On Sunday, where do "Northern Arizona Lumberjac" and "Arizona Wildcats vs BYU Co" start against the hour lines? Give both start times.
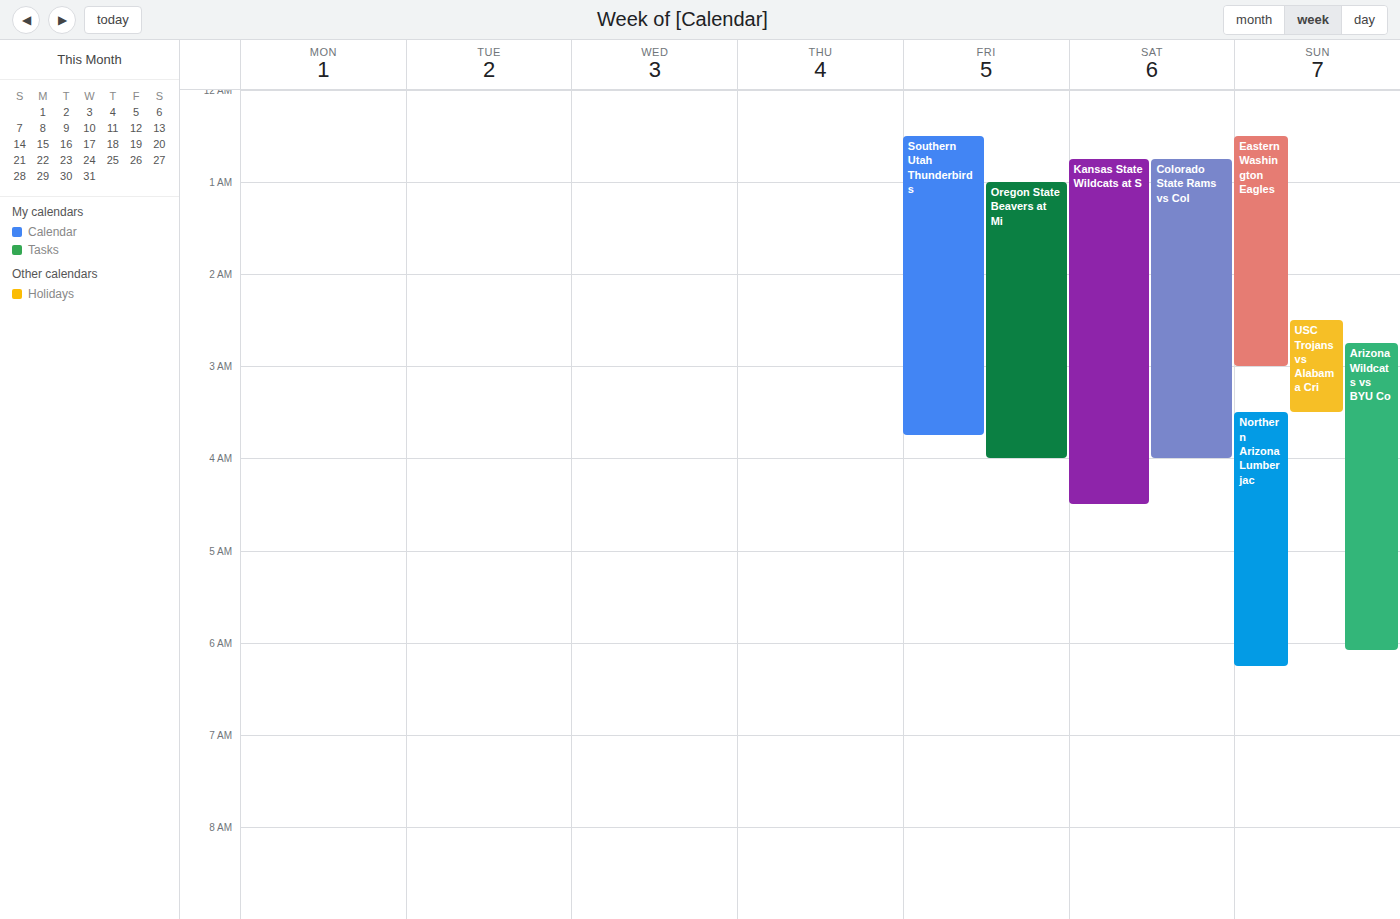
"Northern Arizona Lumberjac": 3:30 AM, halfway between the 3 AM and 4 AM lines. "Arizona Wildcats vs BYU Co": 2:45 AM, neither: three quarters of the way from the 2 AM line to the 3 AM line.